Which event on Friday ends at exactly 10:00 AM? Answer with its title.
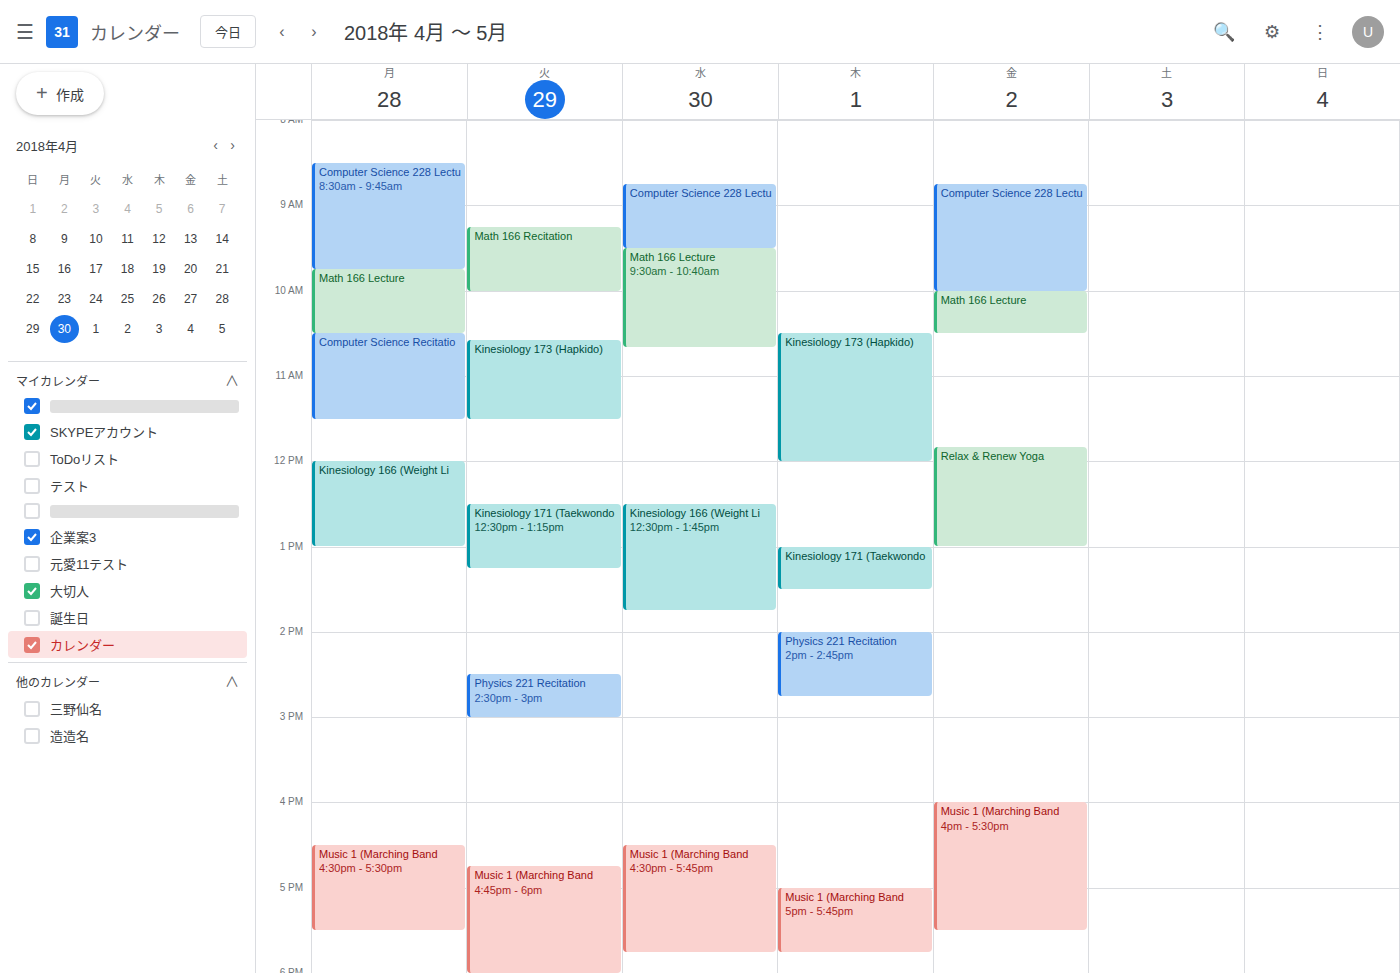
"Computer Science 228 Lectu"